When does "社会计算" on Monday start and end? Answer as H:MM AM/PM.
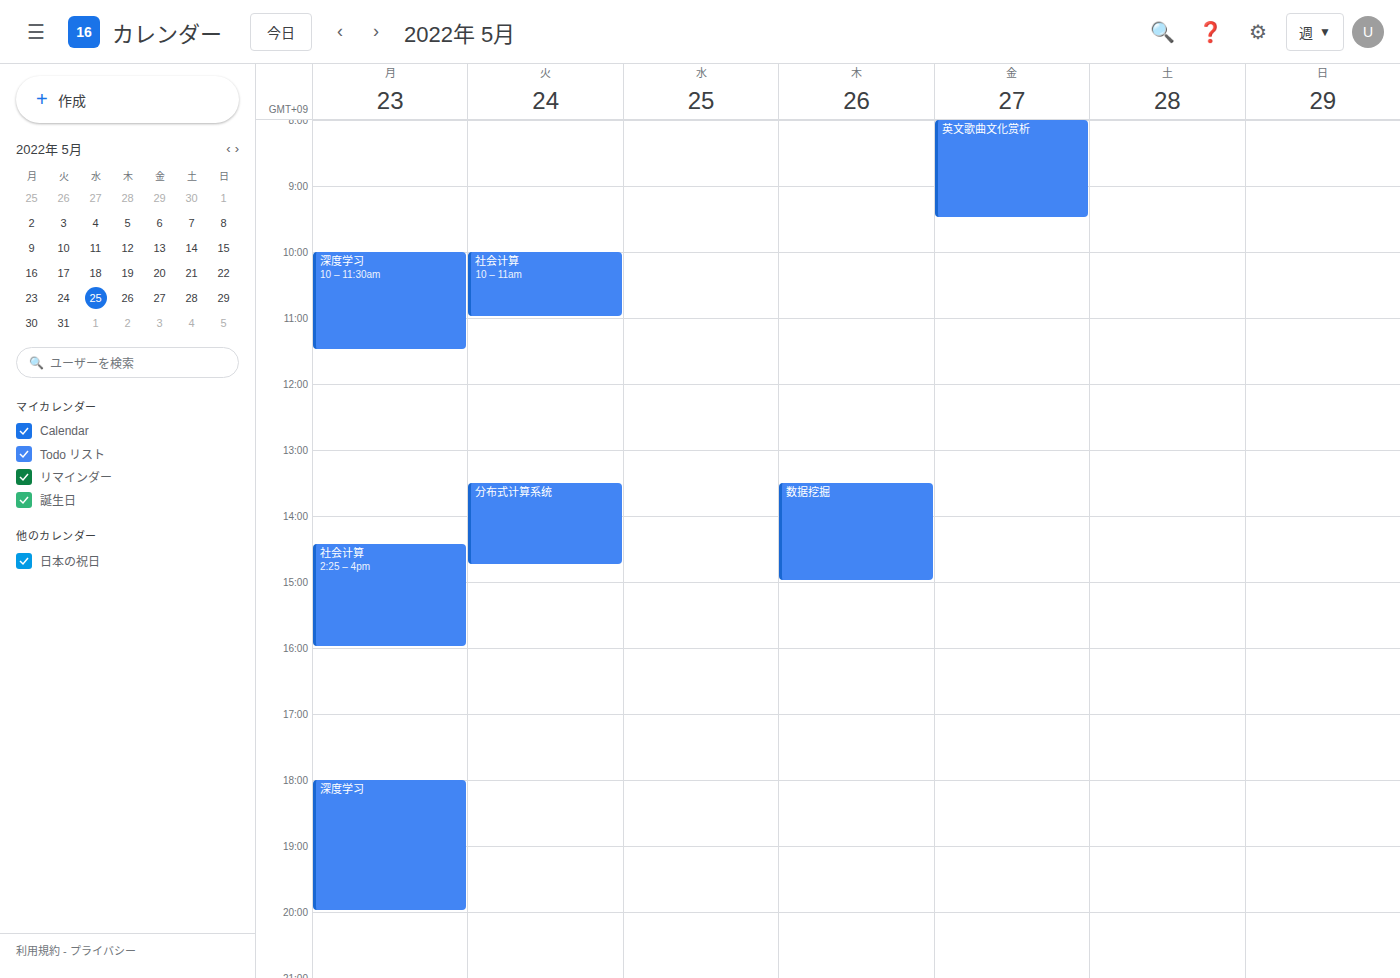
2:25 PM to 4:00 PM